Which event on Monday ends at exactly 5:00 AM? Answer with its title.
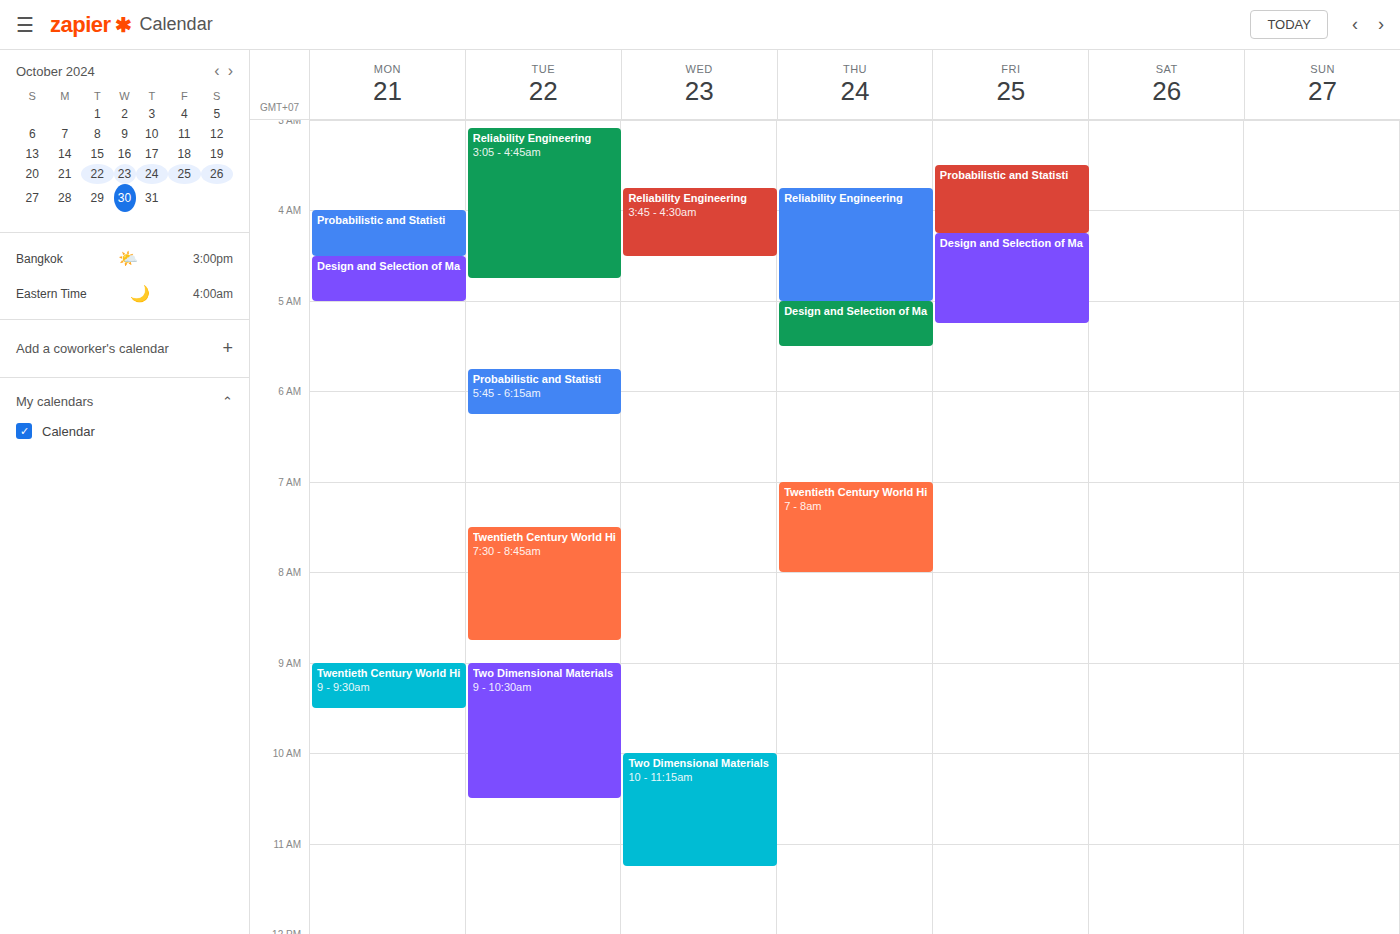
"Design and Selection of Ma"